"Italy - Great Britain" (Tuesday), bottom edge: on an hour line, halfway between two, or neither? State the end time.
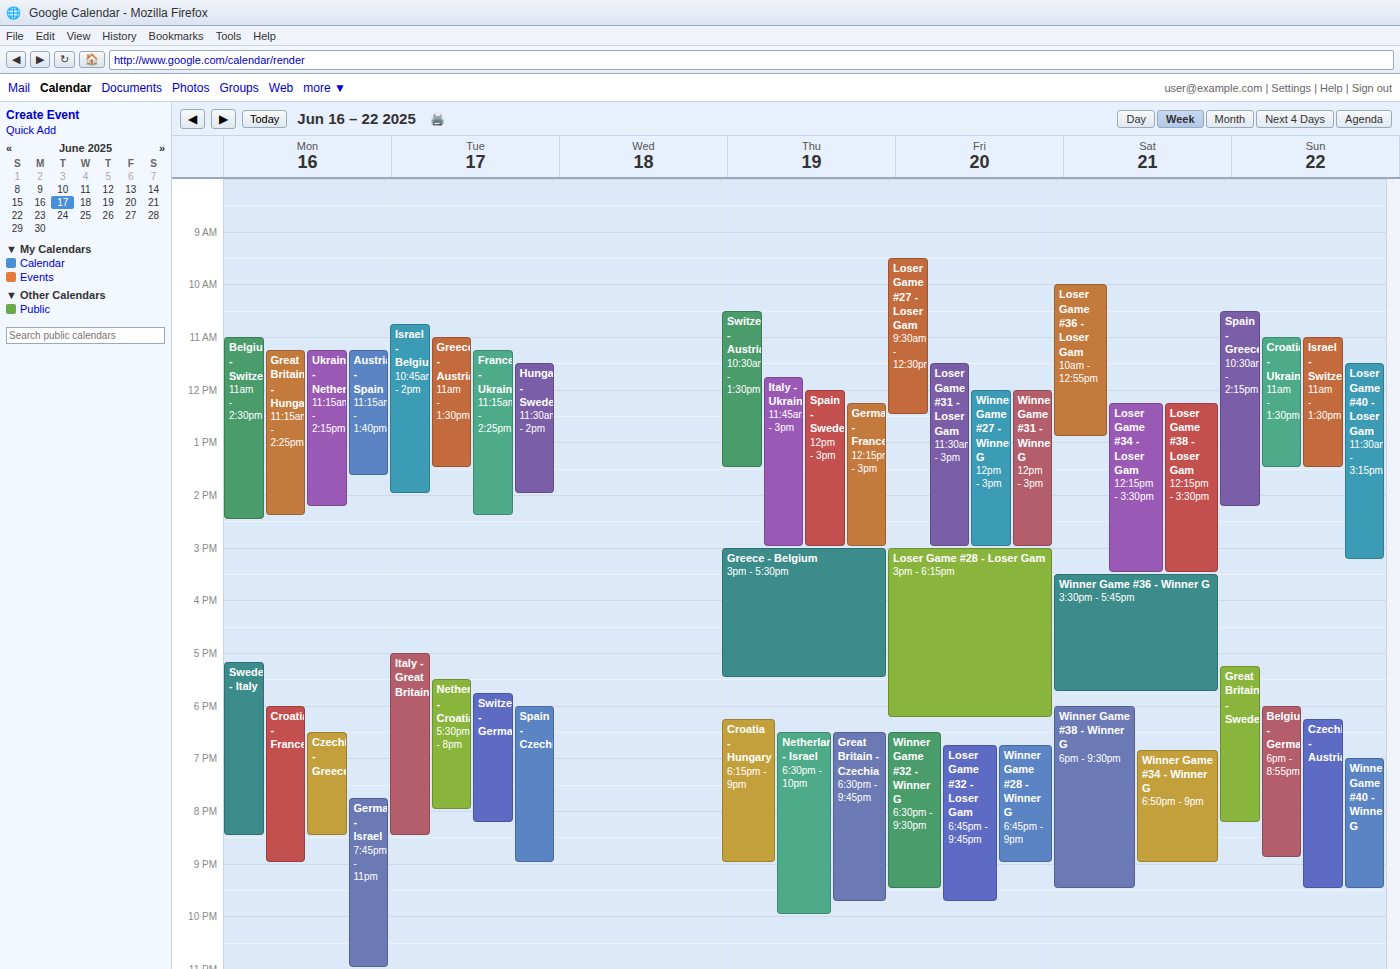
8:30 PM -- halfway between the 8 PM and 9 PM lines.